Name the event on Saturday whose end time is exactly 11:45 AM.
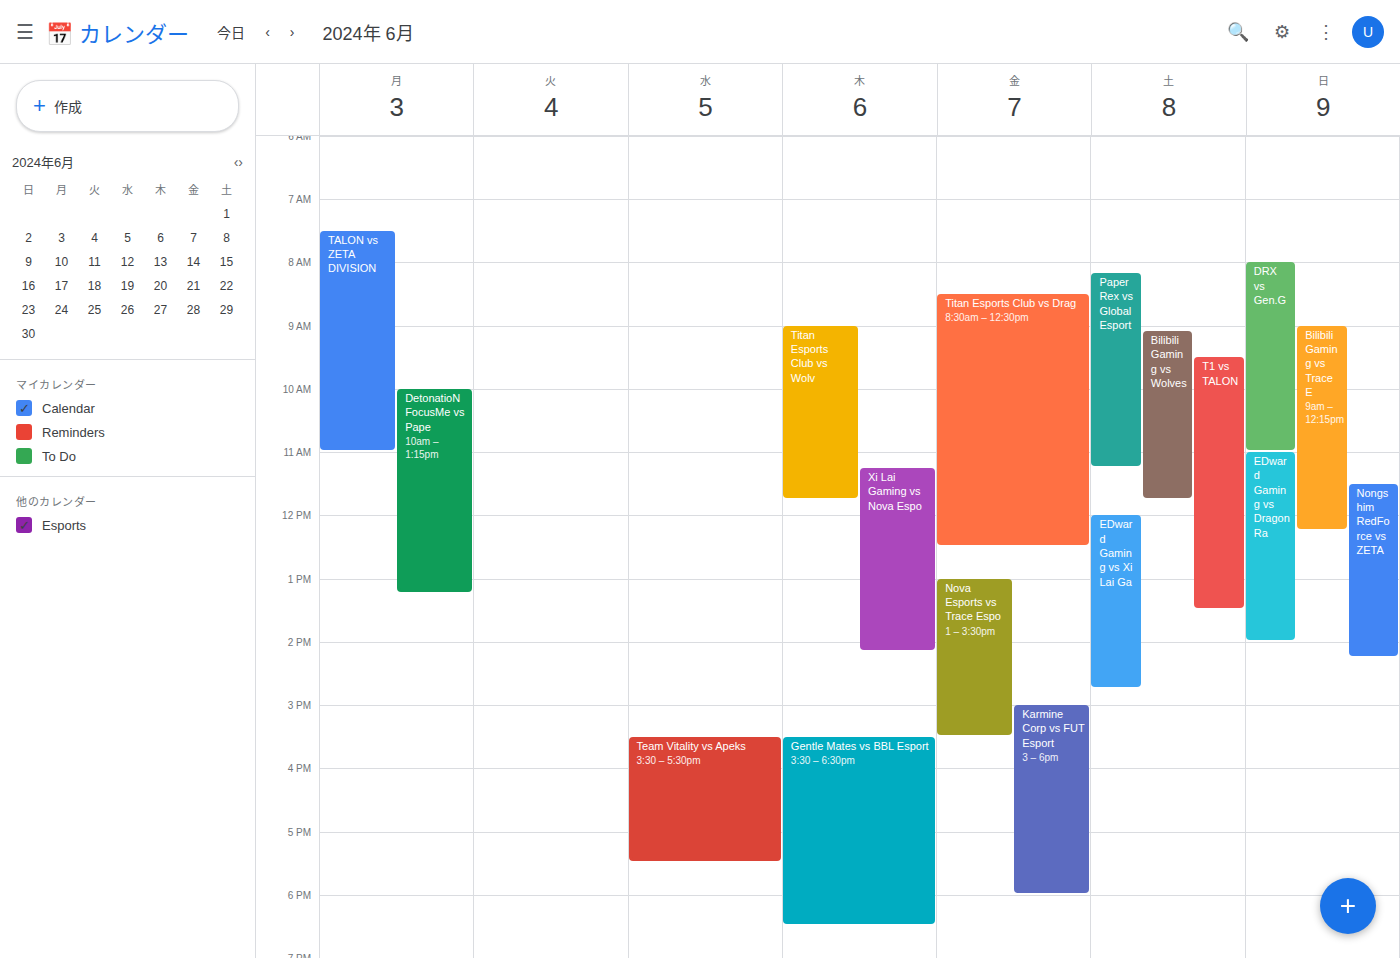
"Bilibili Gaming vs Wolves"